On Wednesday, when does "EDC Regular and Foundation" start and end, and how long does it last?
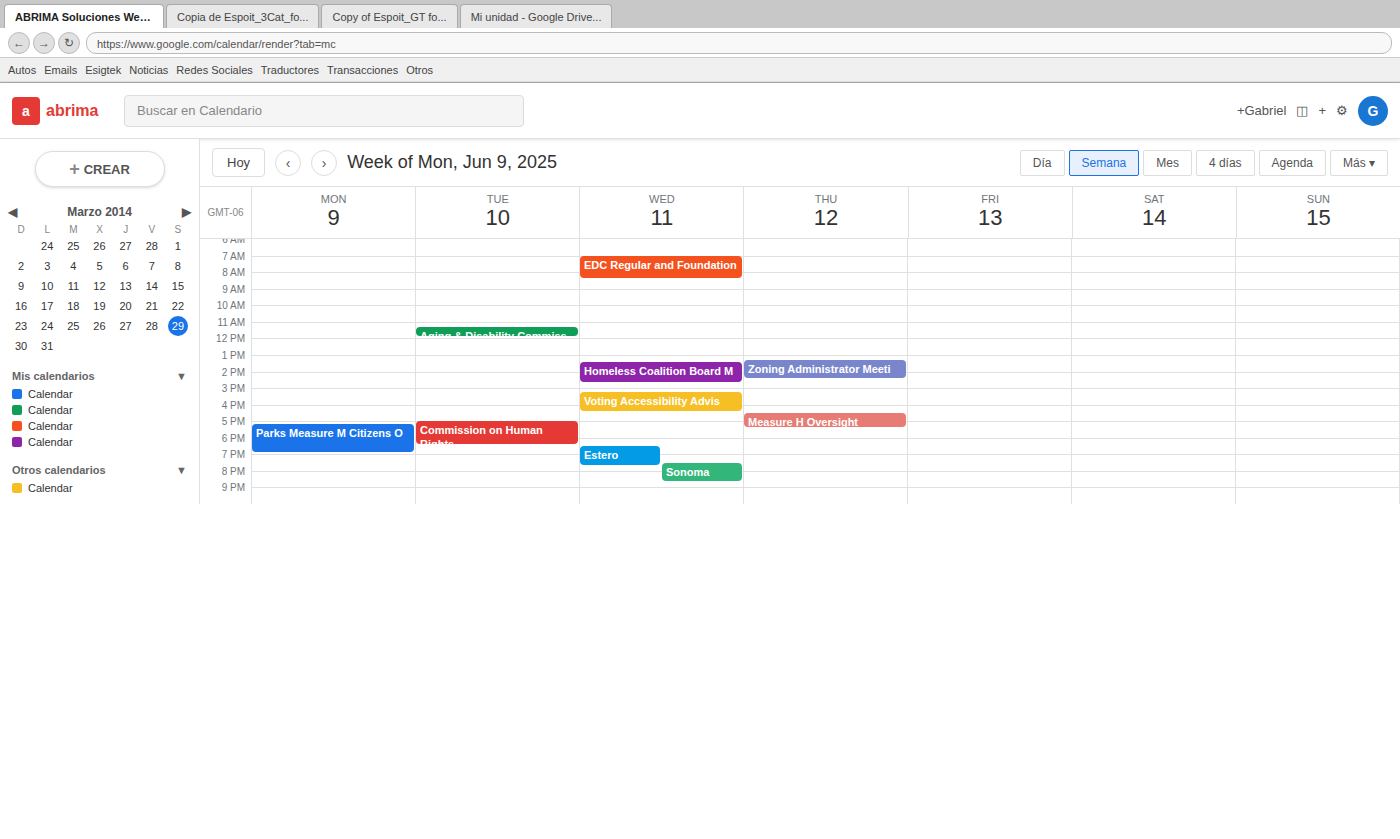
7:00 AM to 8:30 AM, 1 hour 30 minutes